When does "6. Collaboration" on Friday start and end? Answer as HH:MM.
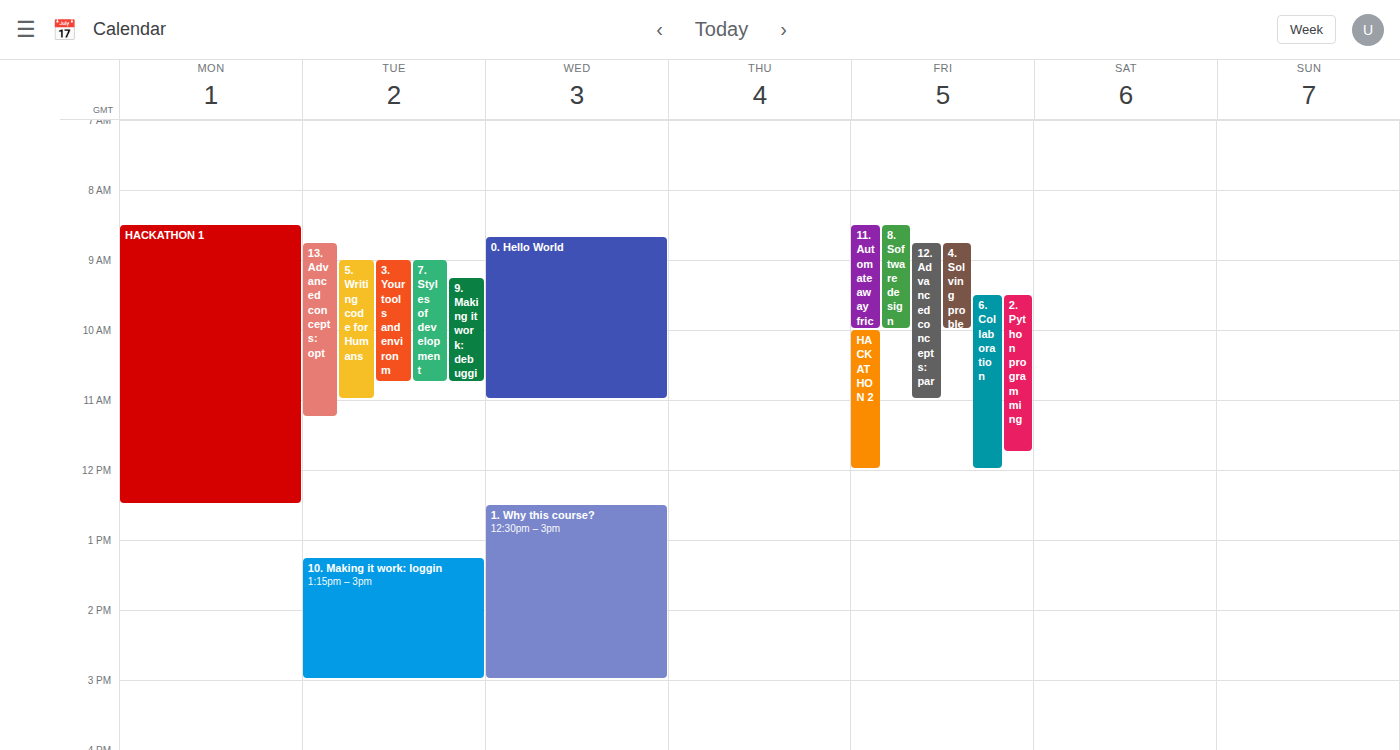
09:30 to 12:00